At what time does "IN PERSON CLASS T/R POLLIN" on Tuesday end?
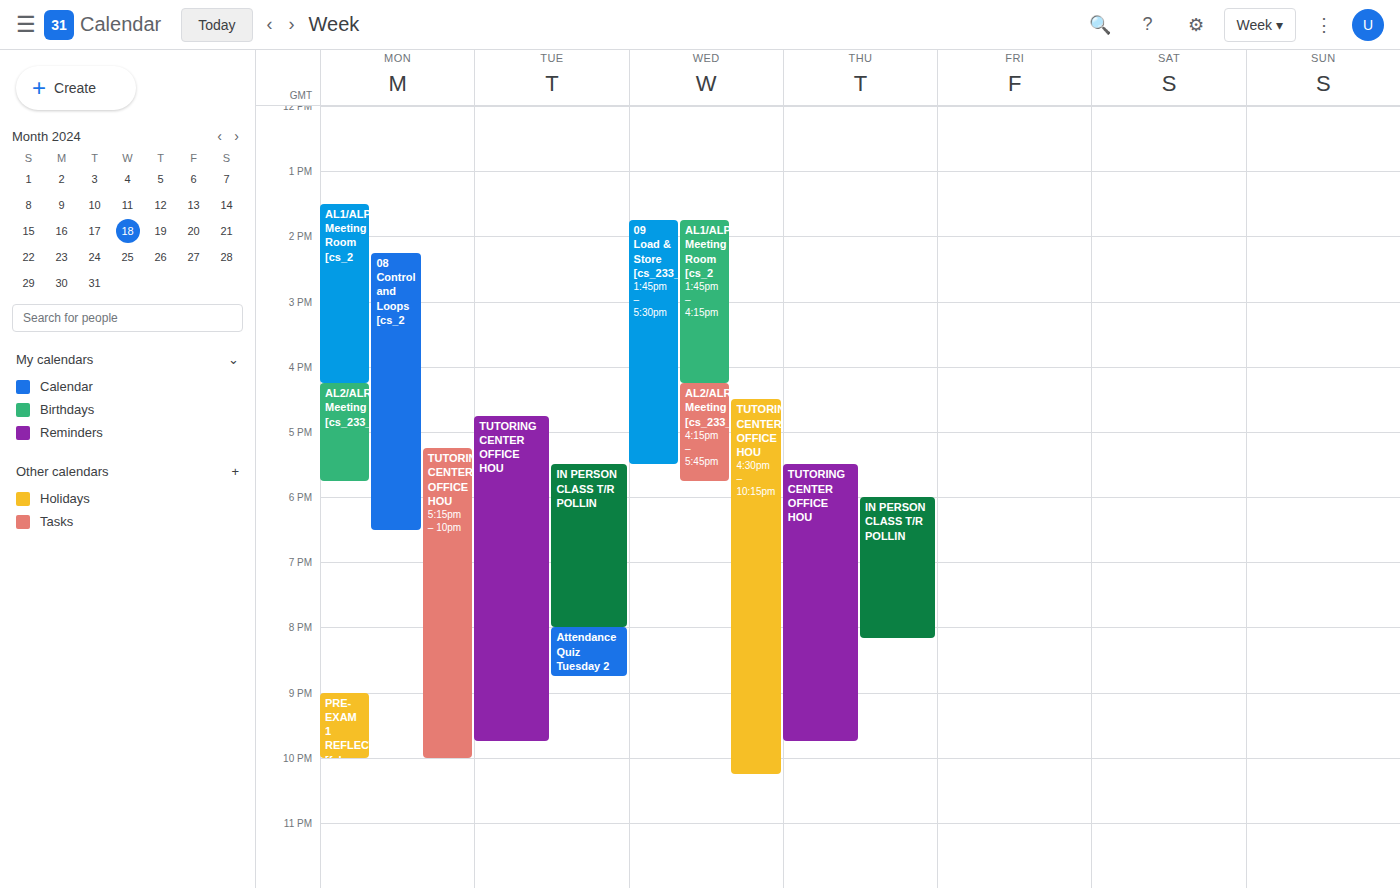
8:00 PM